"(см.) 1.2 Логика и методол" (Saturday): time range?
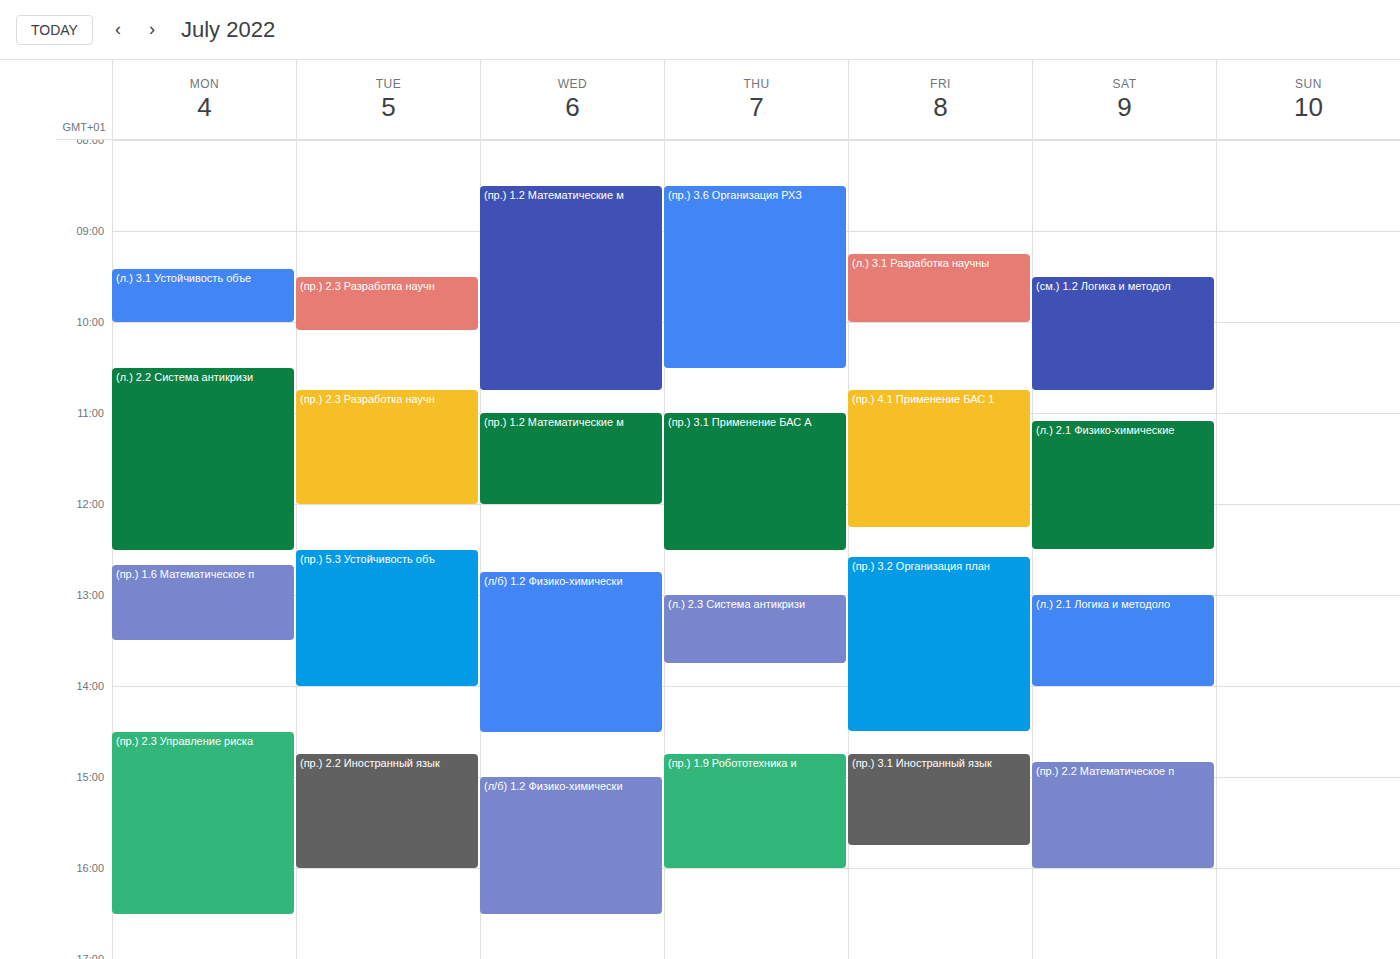
9:30 AM to 10:45 AM